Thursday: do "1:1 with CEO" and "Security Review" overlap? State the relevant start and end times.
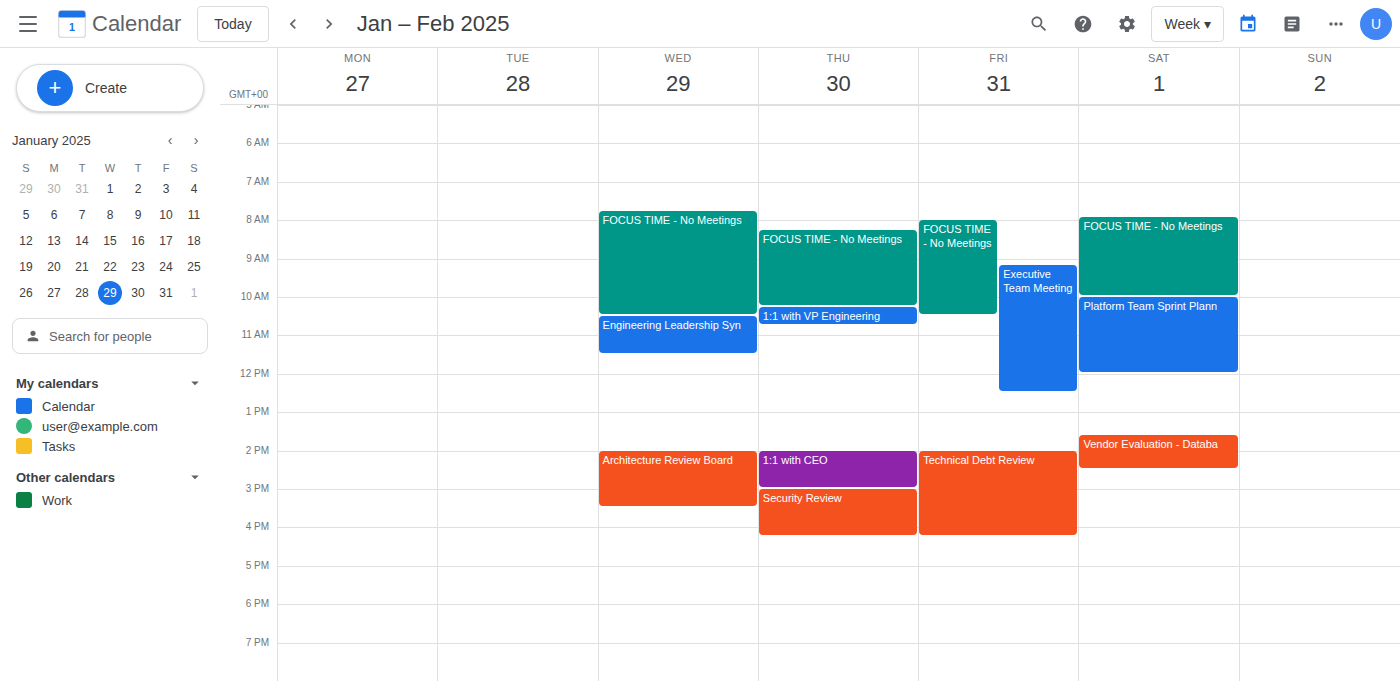
"1:1 with CEO" ends at 15:00, exactly when "Security Review" starts -- they touch but do not overlap.